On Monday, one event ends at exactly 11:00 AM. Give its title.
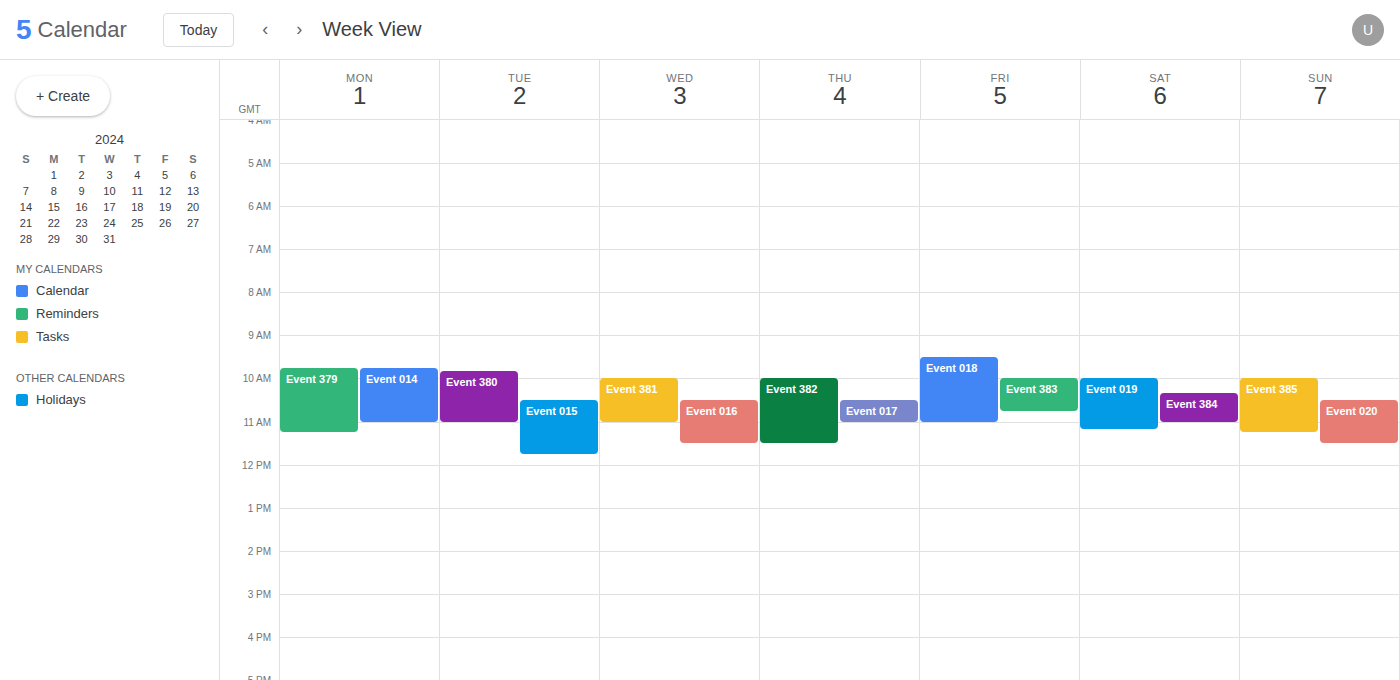
"Event 014"